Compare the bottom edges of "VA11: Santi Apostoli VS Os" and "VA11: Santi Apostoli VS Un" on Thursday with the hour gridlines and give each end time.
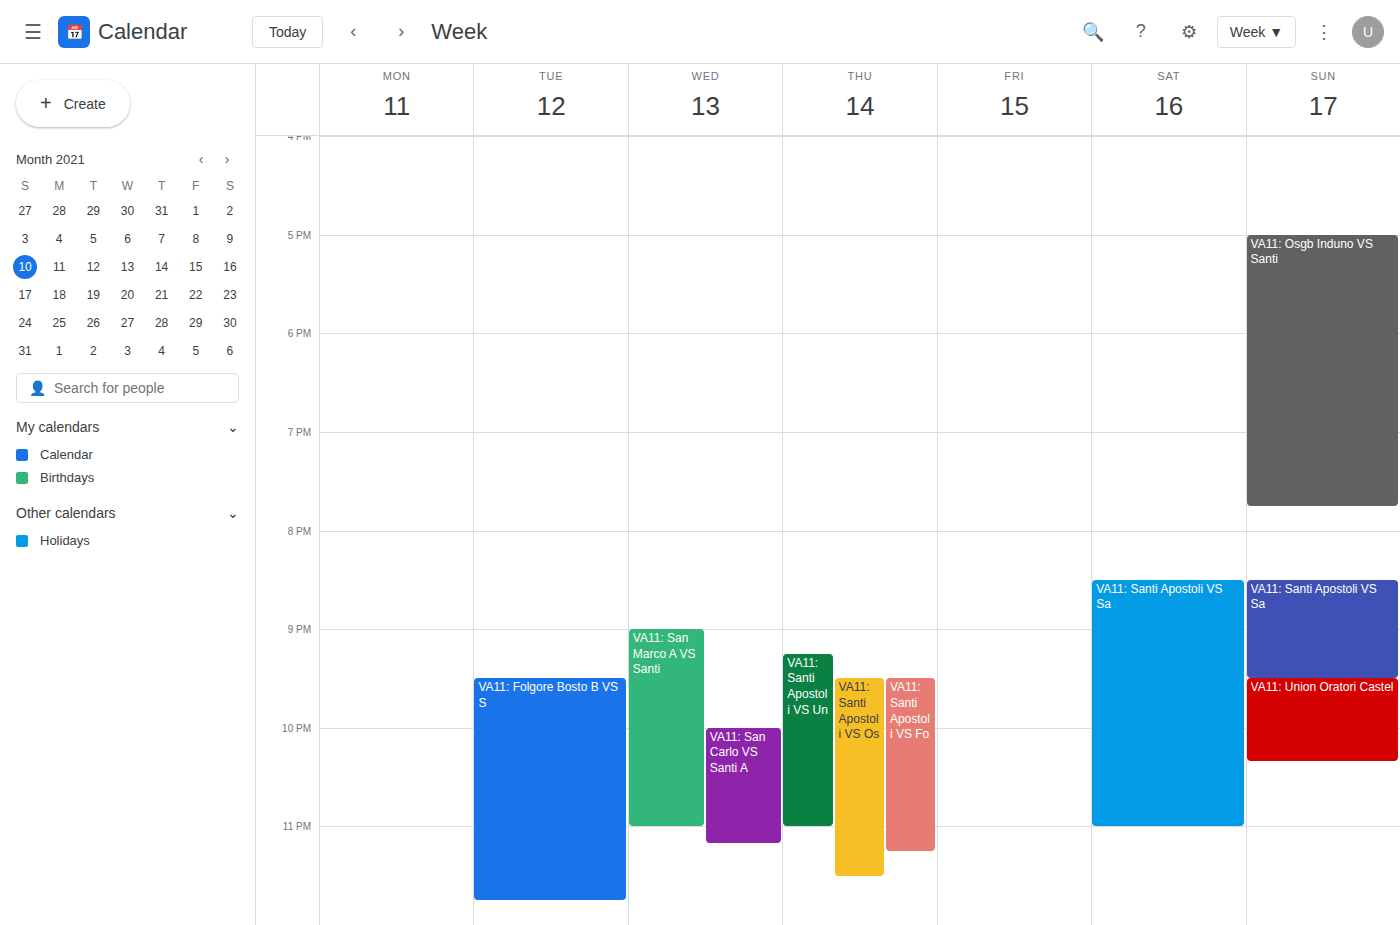
"VA11: Santi Apostoli VS Os": 11:30 PM, halfway between the 11 PM and 12 AM lines. "VA11: Santi Apostoli VS Un": 11:00 PM, exactly on the 11 PM line.